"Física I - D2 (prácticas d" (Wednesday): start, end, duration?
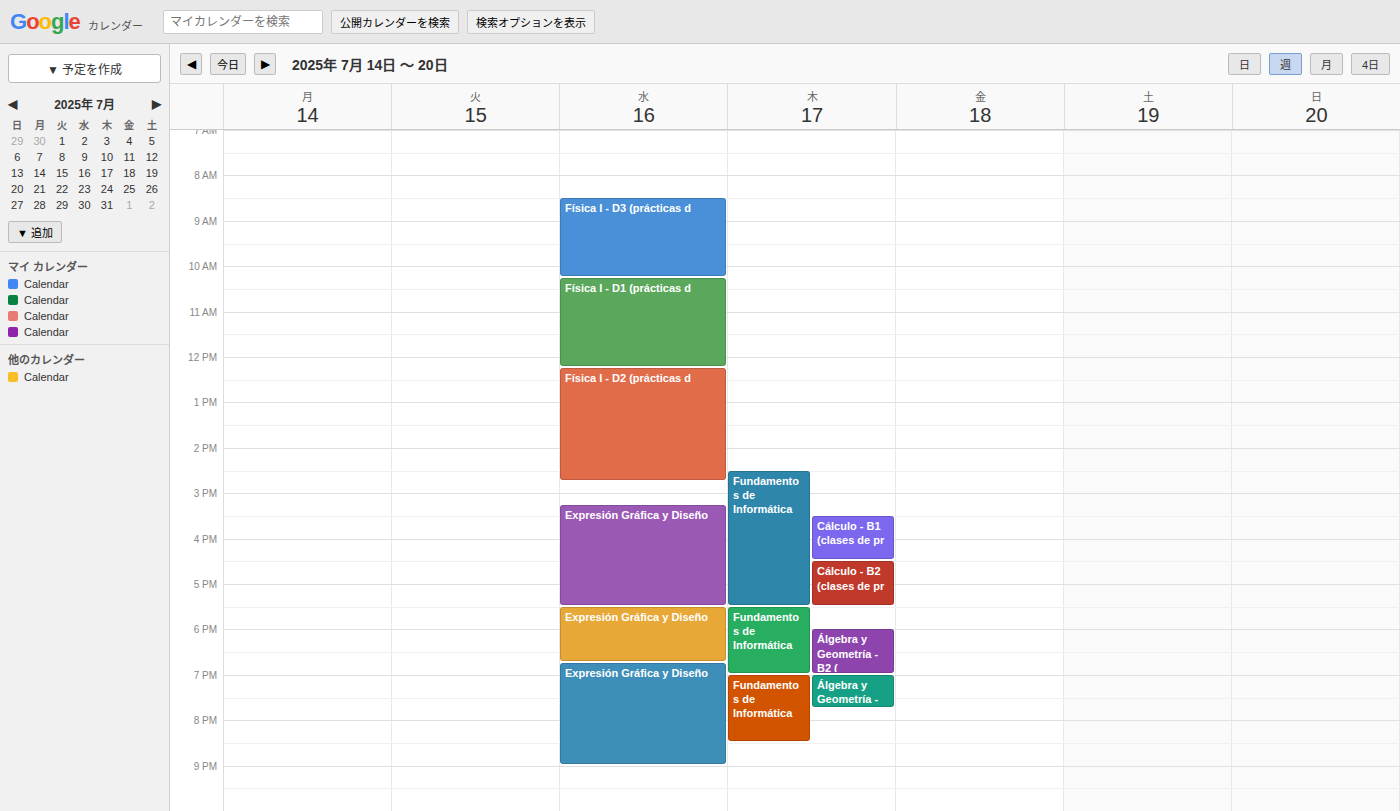
12:15 PM to 2:45 PM, 2 hours 30 minutes